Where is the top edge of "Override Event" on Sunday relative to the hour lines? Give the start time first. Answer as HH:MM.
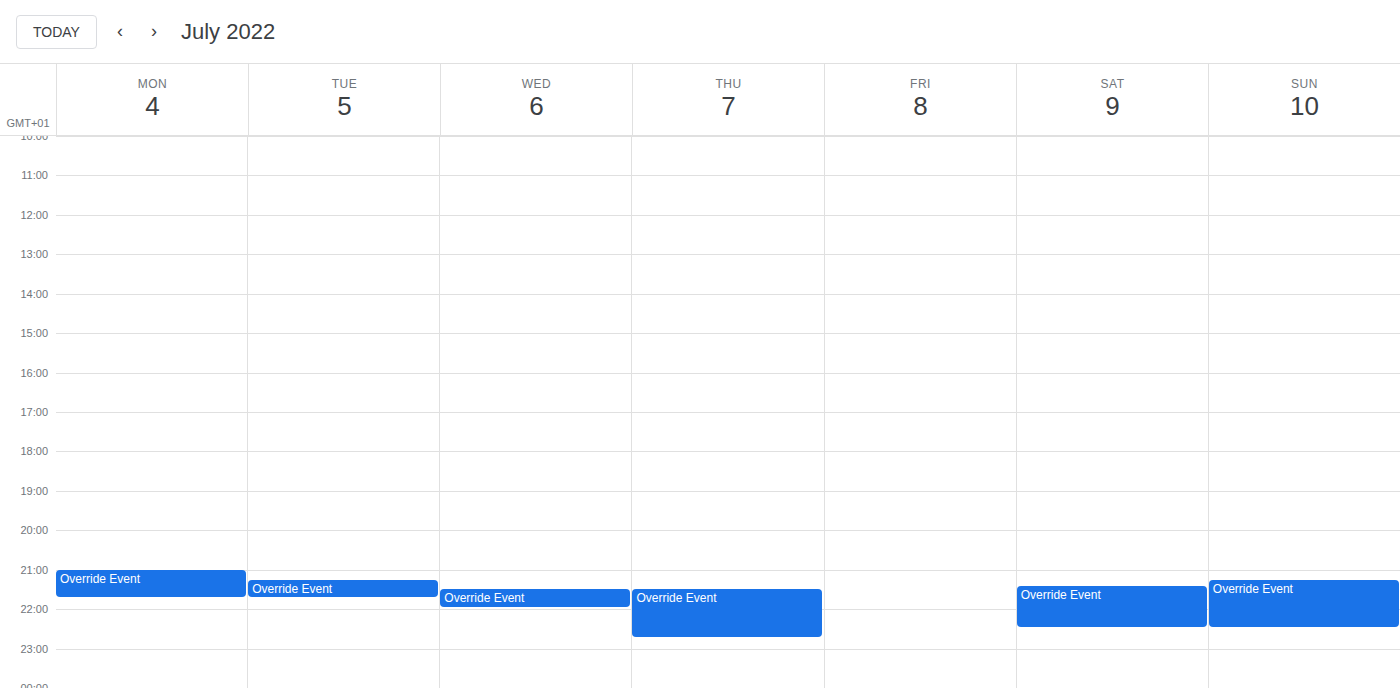
21:15 -- neither: a quarter of the way from the 21:00 line to the 22:00 line.